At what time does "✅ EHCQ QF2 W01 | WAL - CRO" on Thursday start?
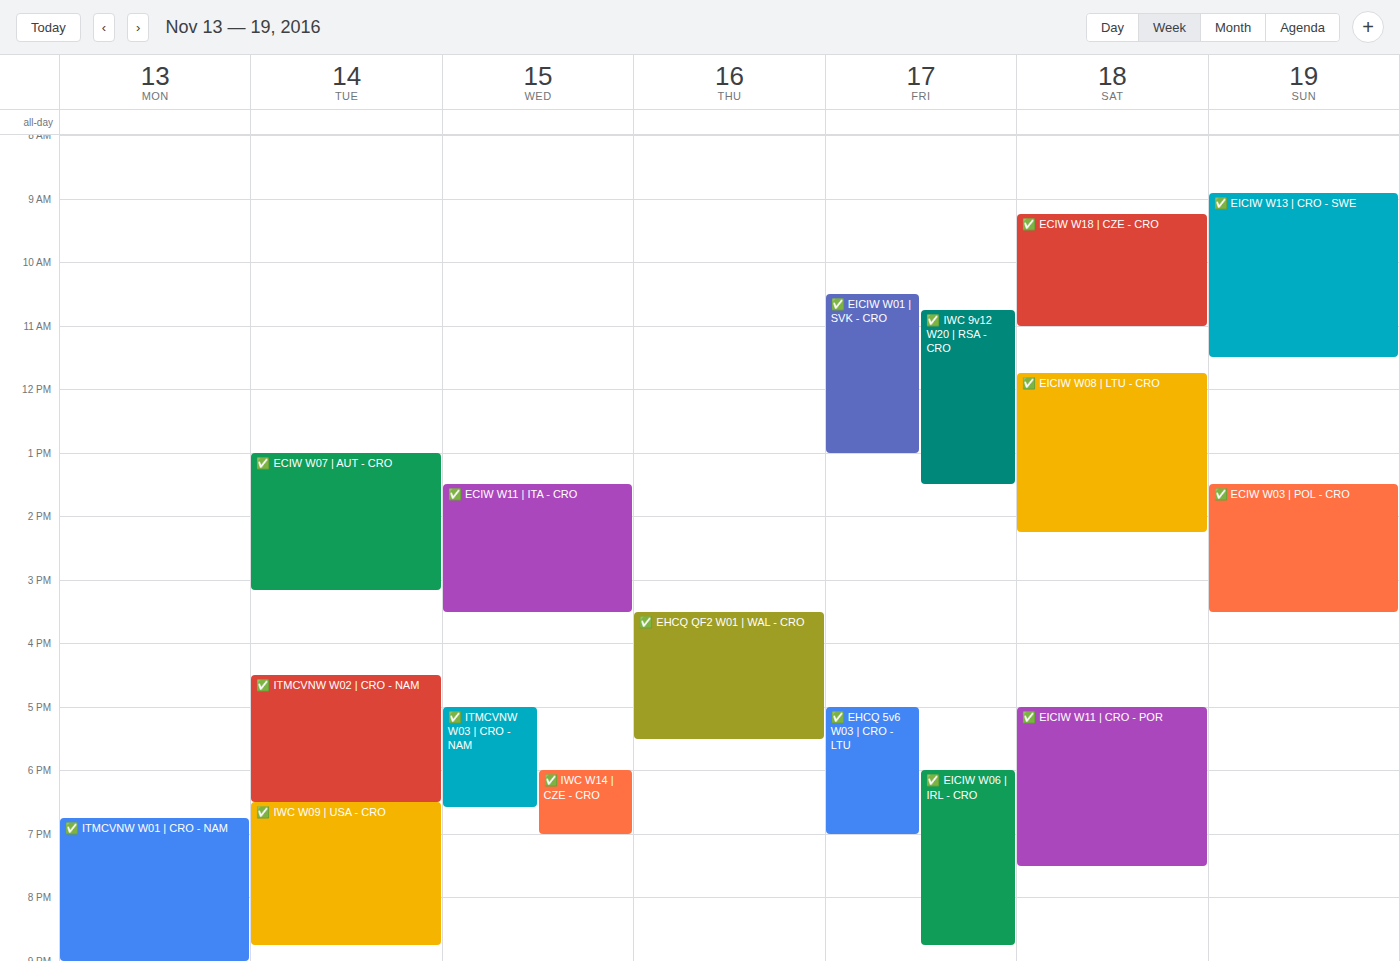
15:30